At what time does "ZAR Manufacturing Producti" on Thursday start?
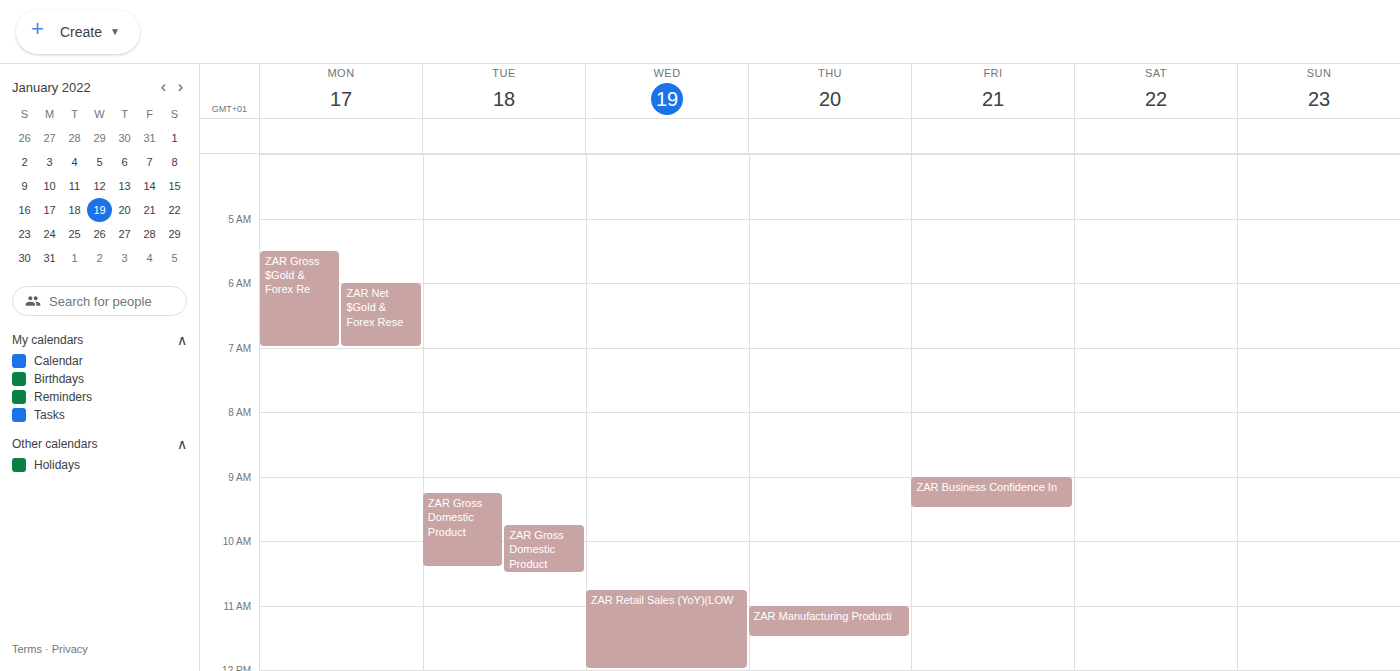
11:00 AM